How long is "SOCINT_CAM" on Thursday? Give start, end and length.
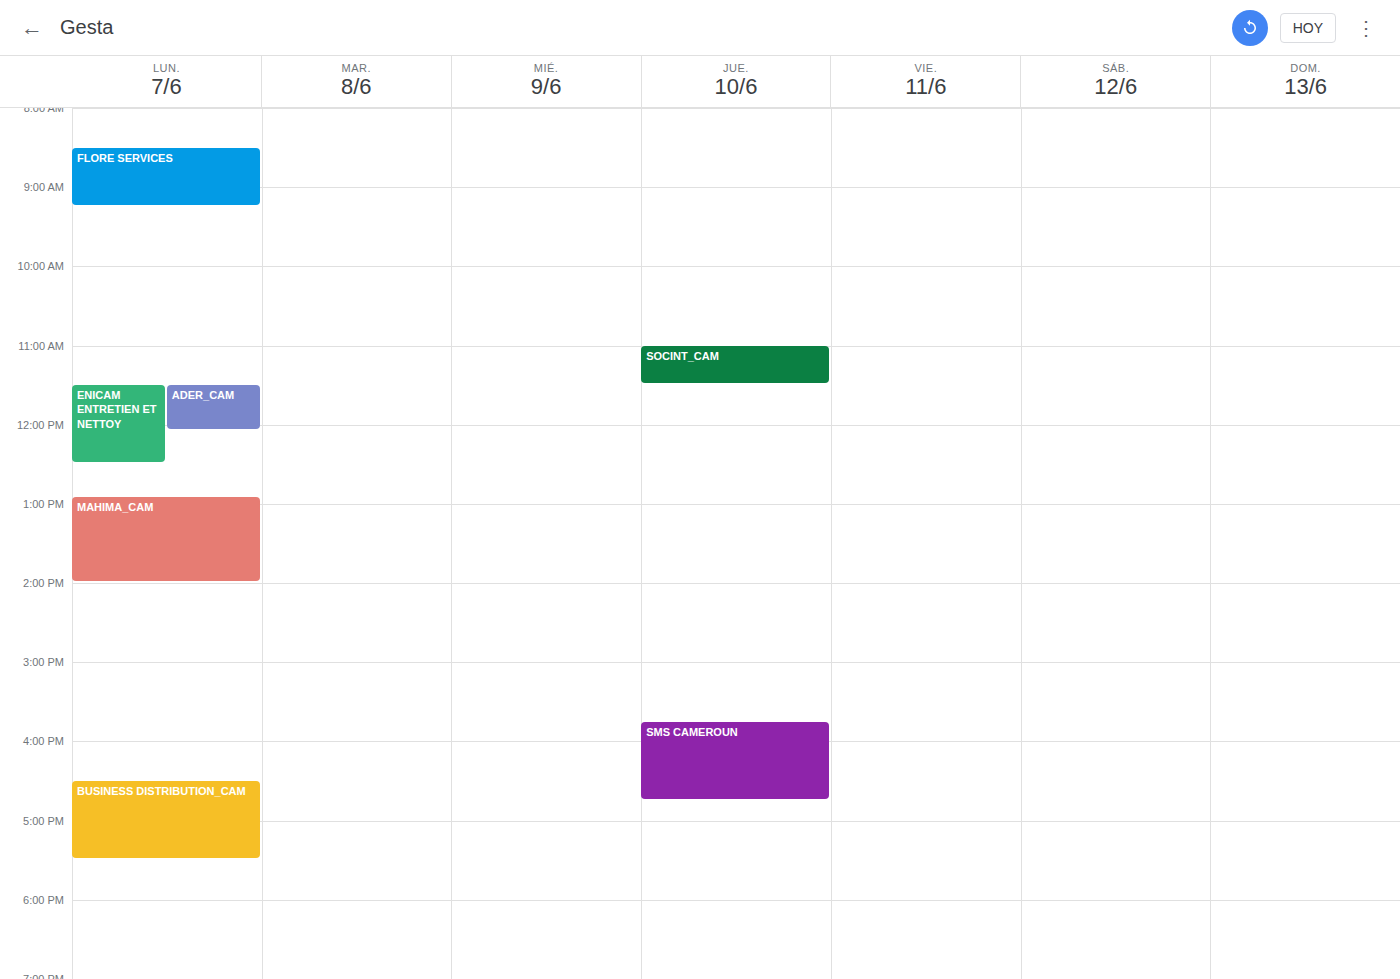
11:00 AM to 11:30 AM, 30 minutes